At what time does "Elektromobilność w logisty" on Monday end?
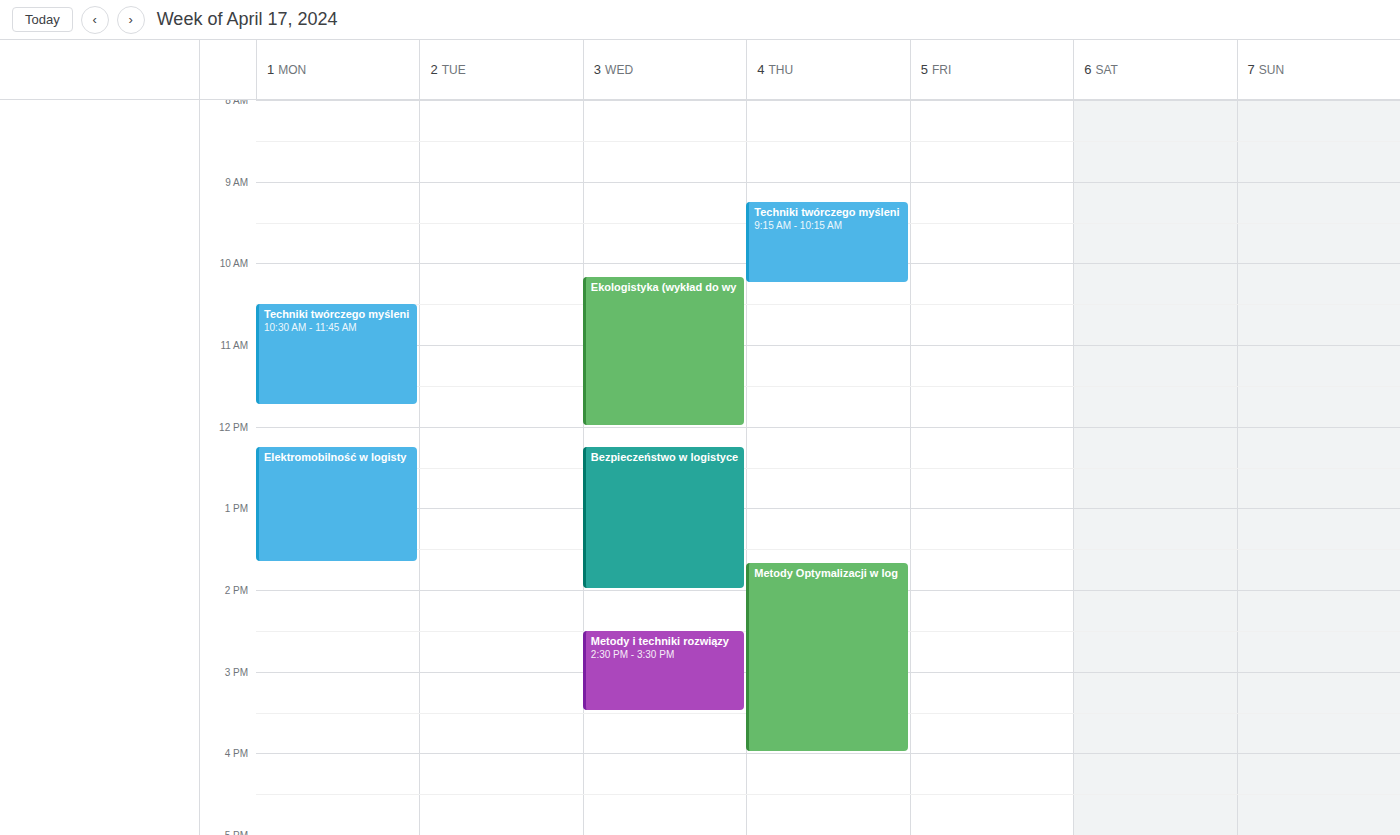
1:40 PM